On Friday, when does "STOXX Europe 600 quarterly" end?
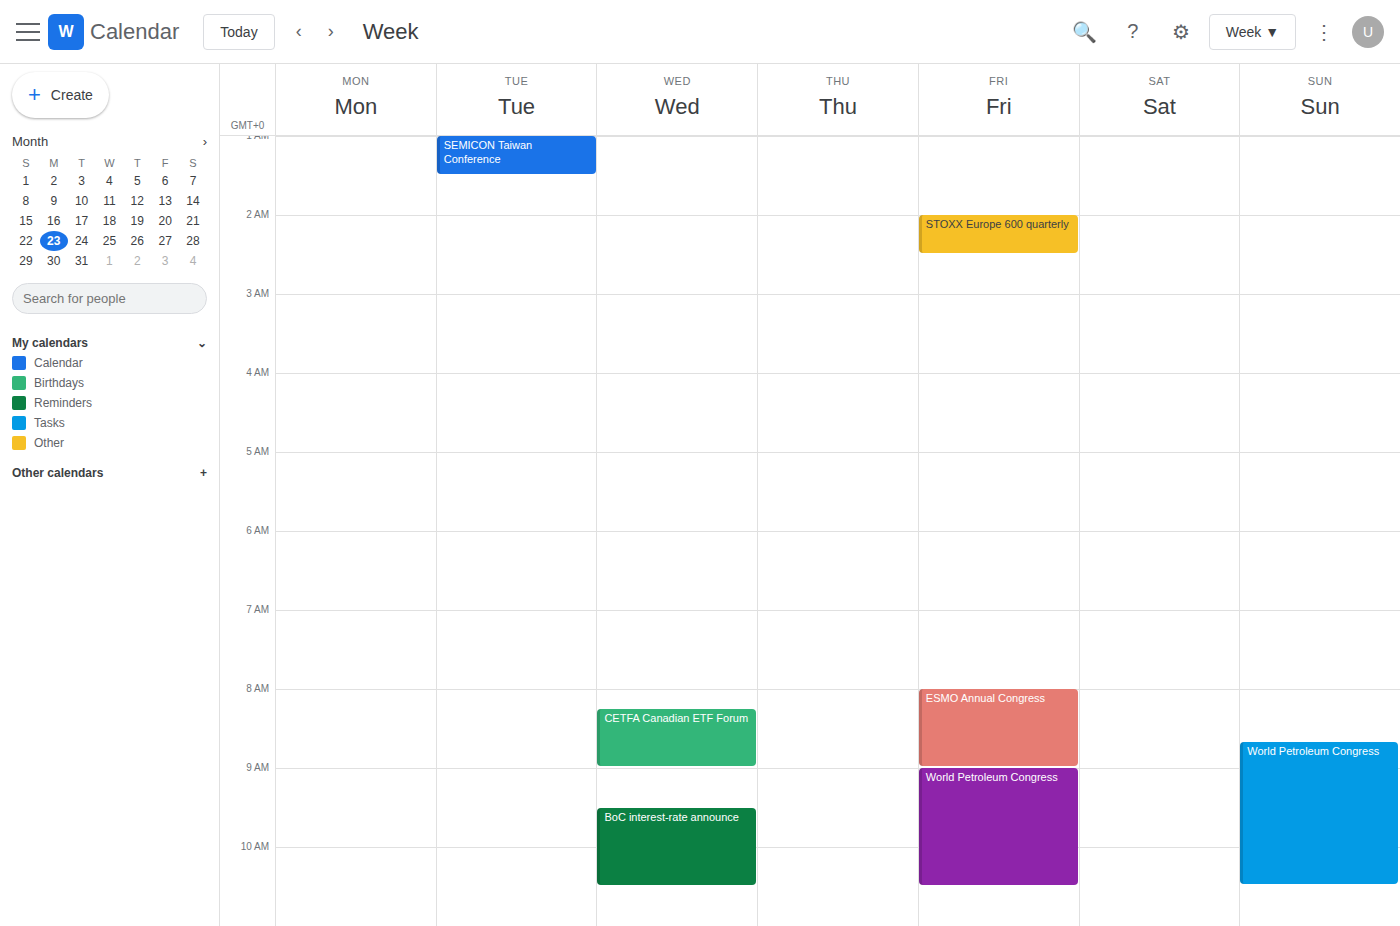
2:30 AM